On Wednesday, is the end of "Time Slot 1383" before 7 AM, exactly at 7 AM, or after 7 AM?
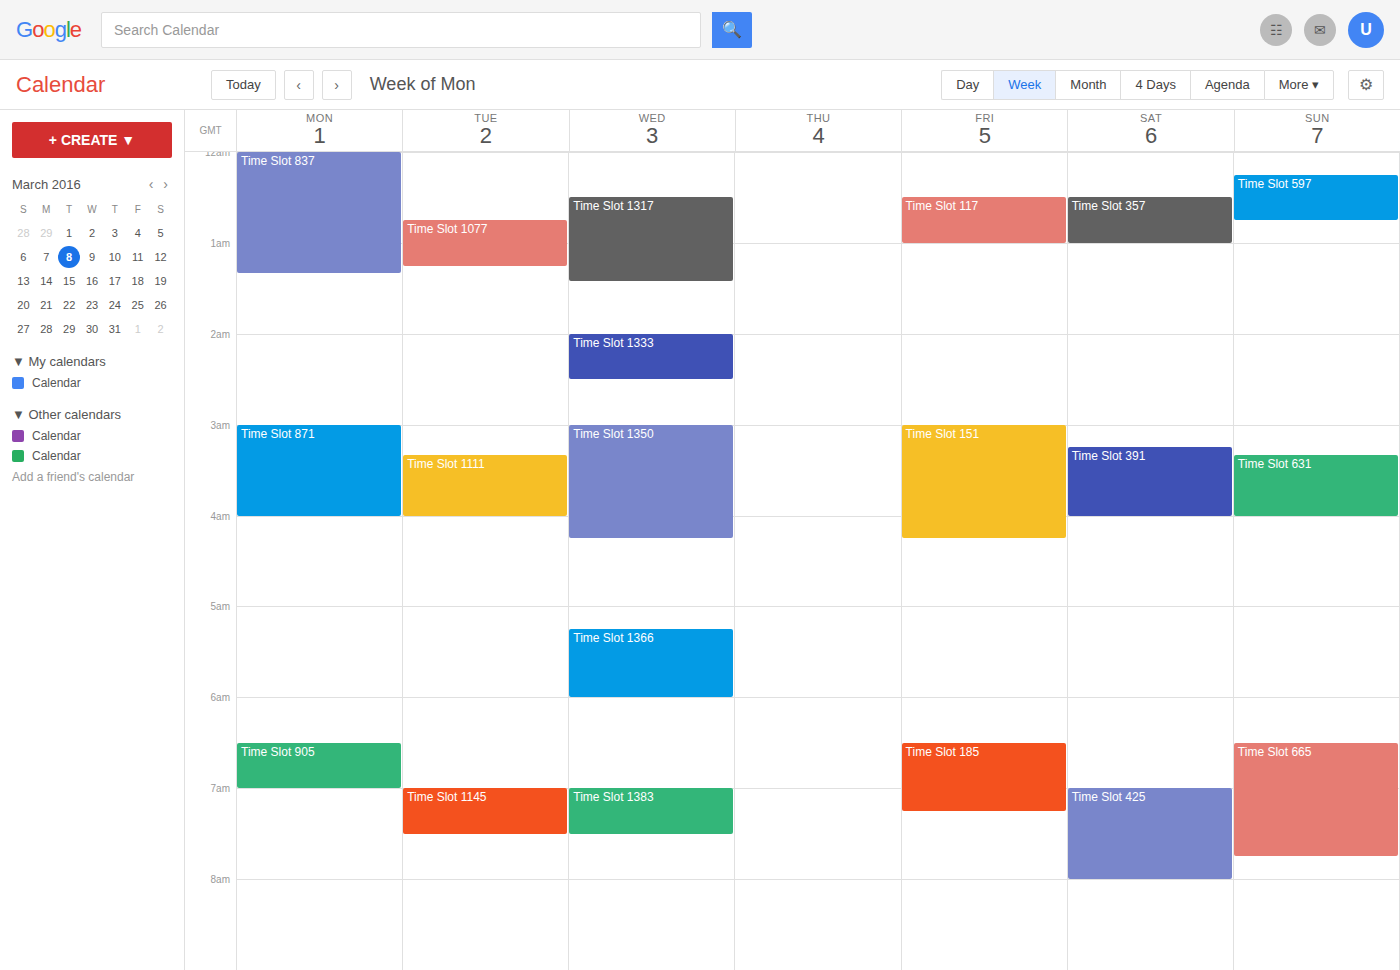
7:30 AM -- after 7 AM, 30 minutes below the 7 AM line.